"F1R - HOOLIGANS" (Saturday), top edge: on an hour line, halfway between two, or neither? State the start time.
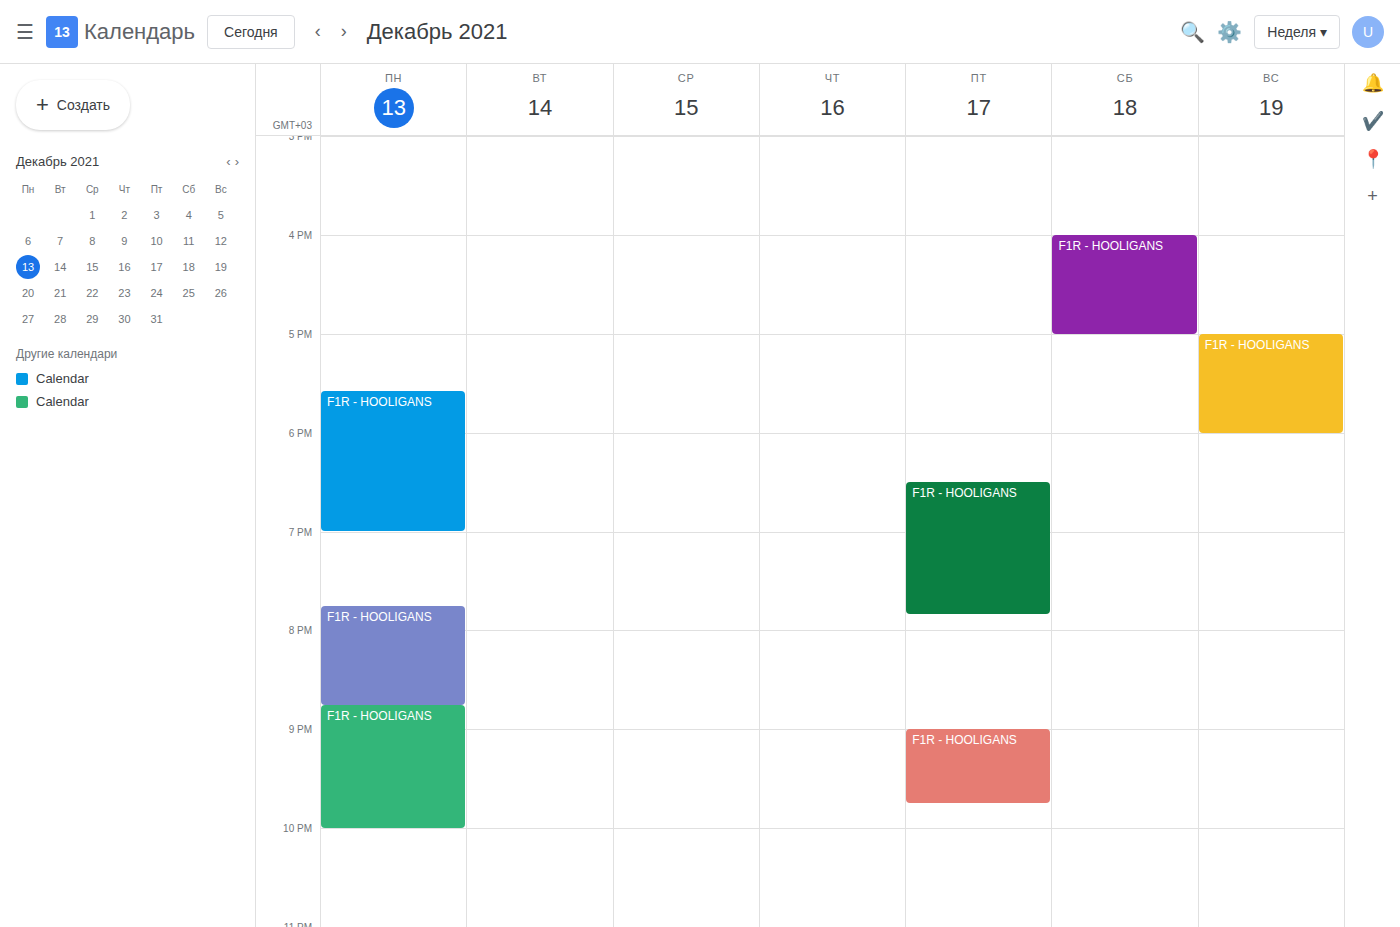
4:00 PM -- exactly on the 4 PM line.